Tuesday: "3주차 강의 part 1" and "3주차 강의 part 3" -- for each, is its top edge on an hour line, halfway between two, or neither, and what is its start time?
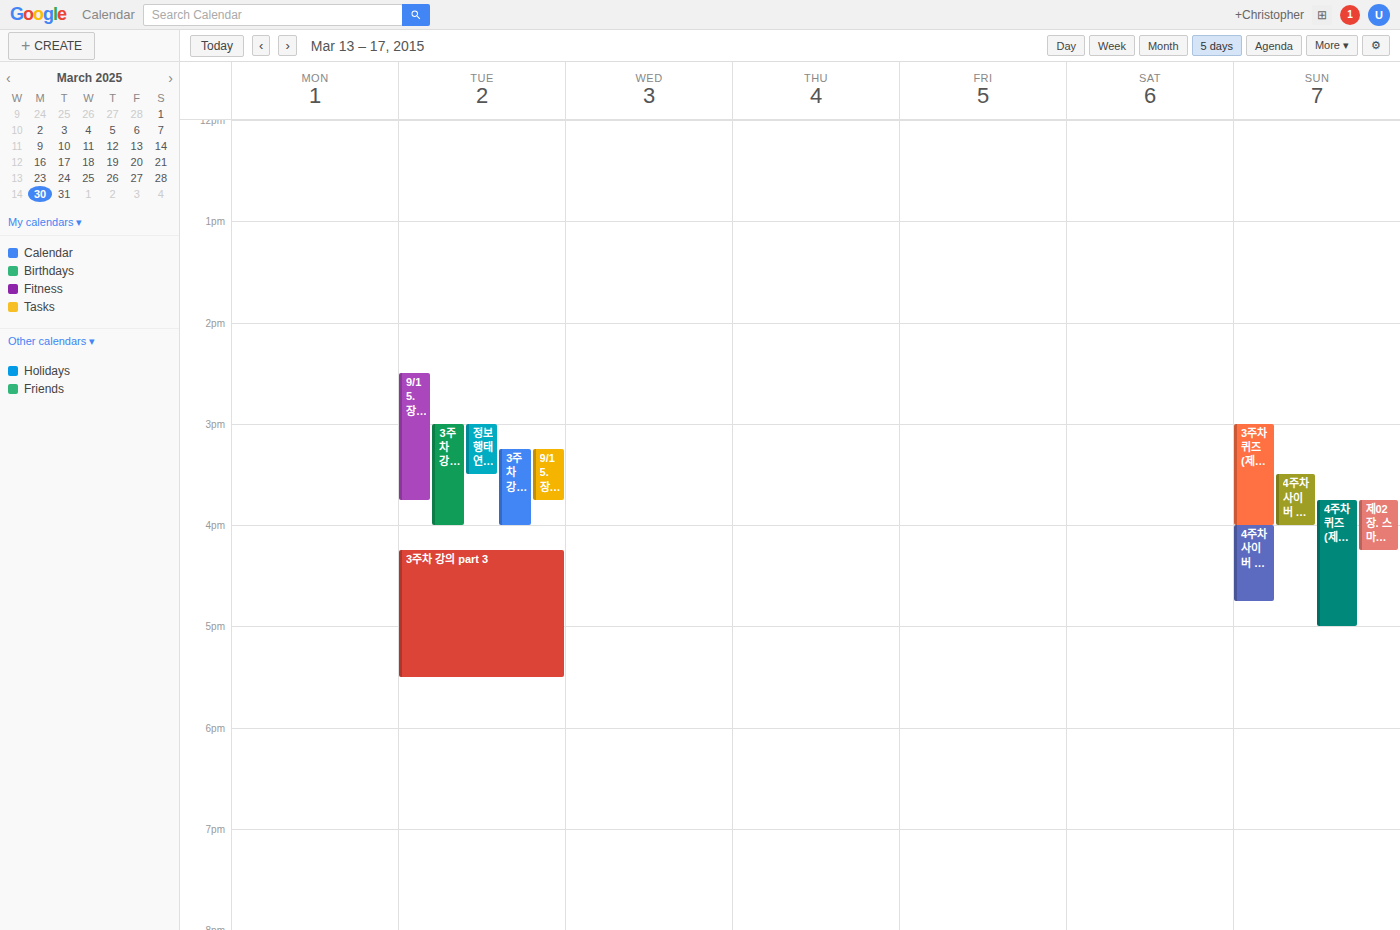
"3주차 강의 part 1": 3:15 PM, neither: a quarter of the way from the 3 PM line to the 4 PM line. "3주차 강의 part 3": 4:15 PM, neither: a quarter of the way from the 4 PM line to the 5 PM line.